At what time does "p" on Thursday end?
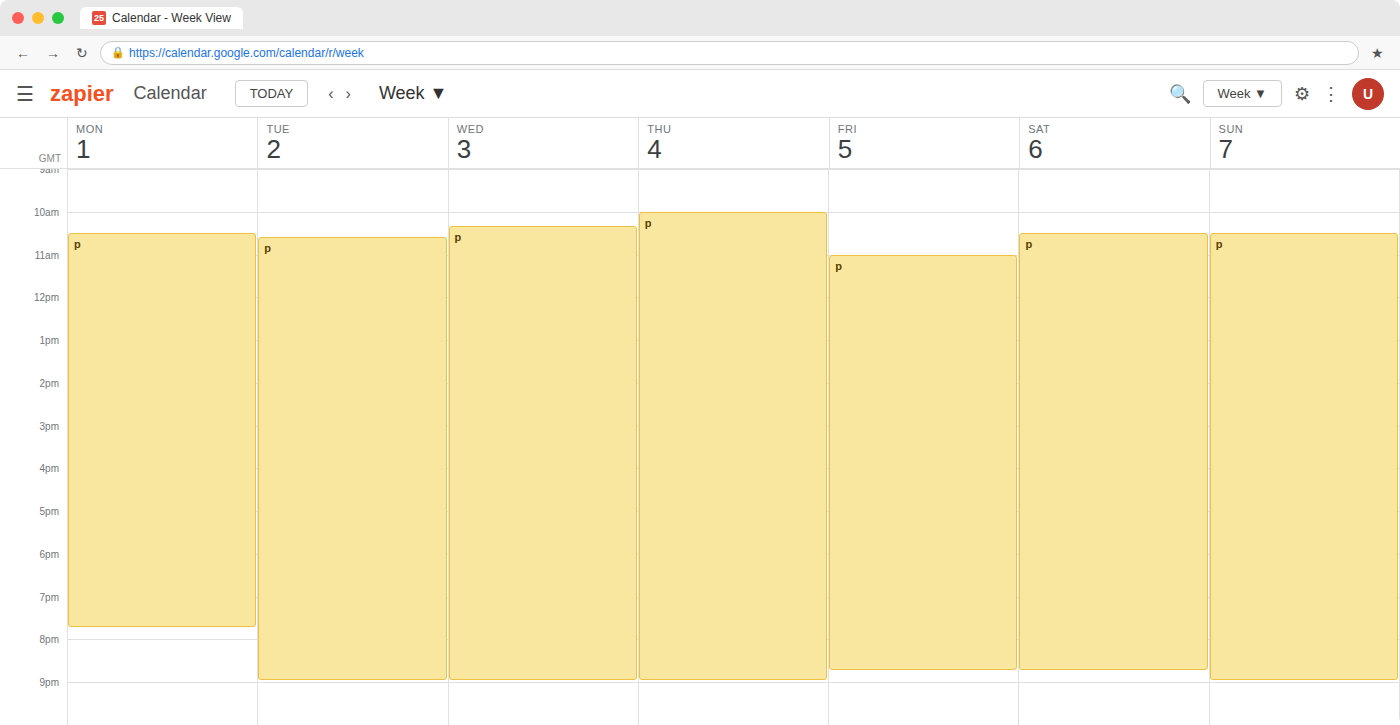
9:00 PM